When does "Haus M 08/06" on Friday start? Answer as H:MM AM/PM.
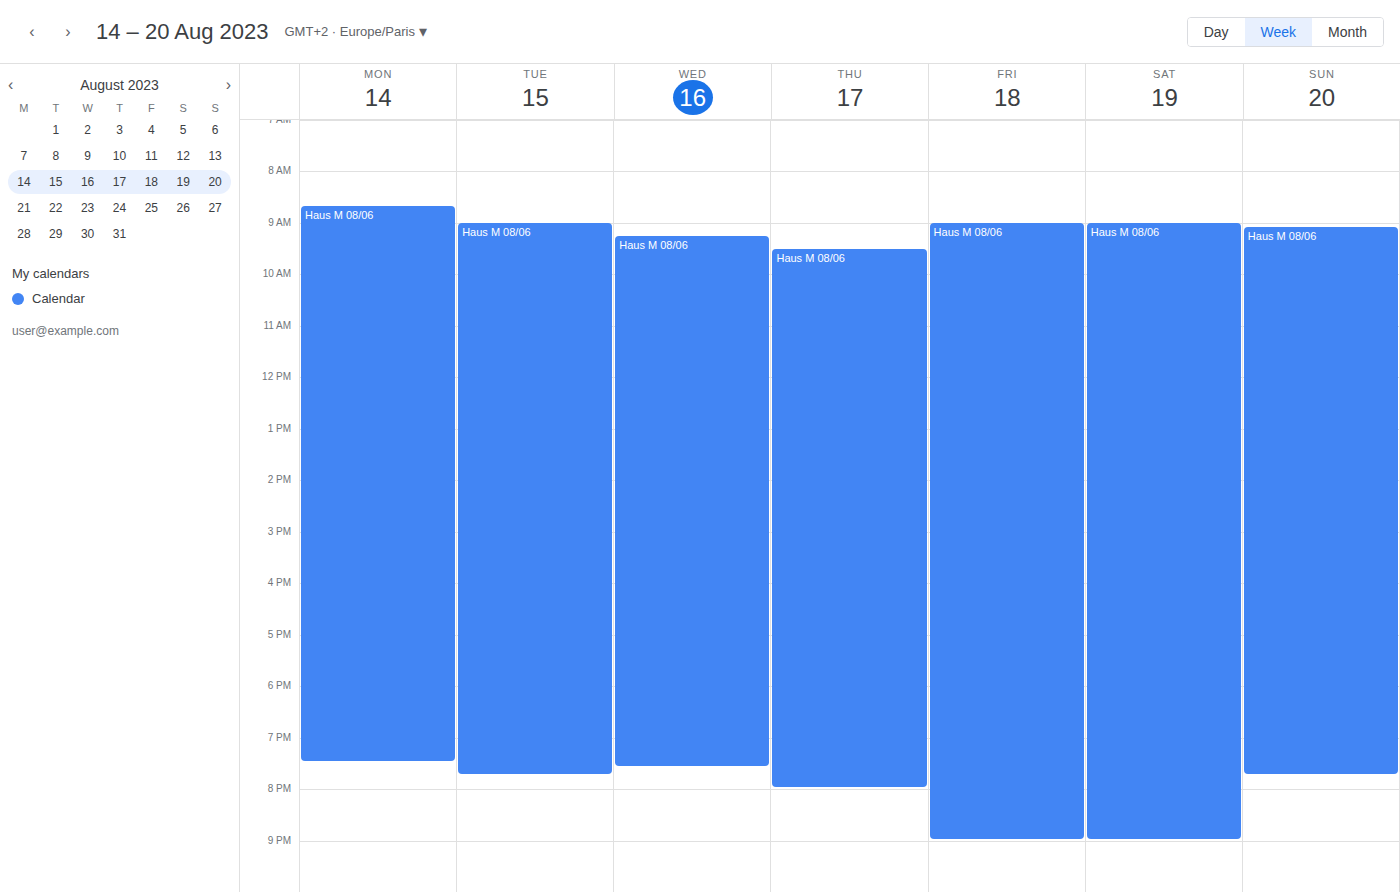
9:00 AM